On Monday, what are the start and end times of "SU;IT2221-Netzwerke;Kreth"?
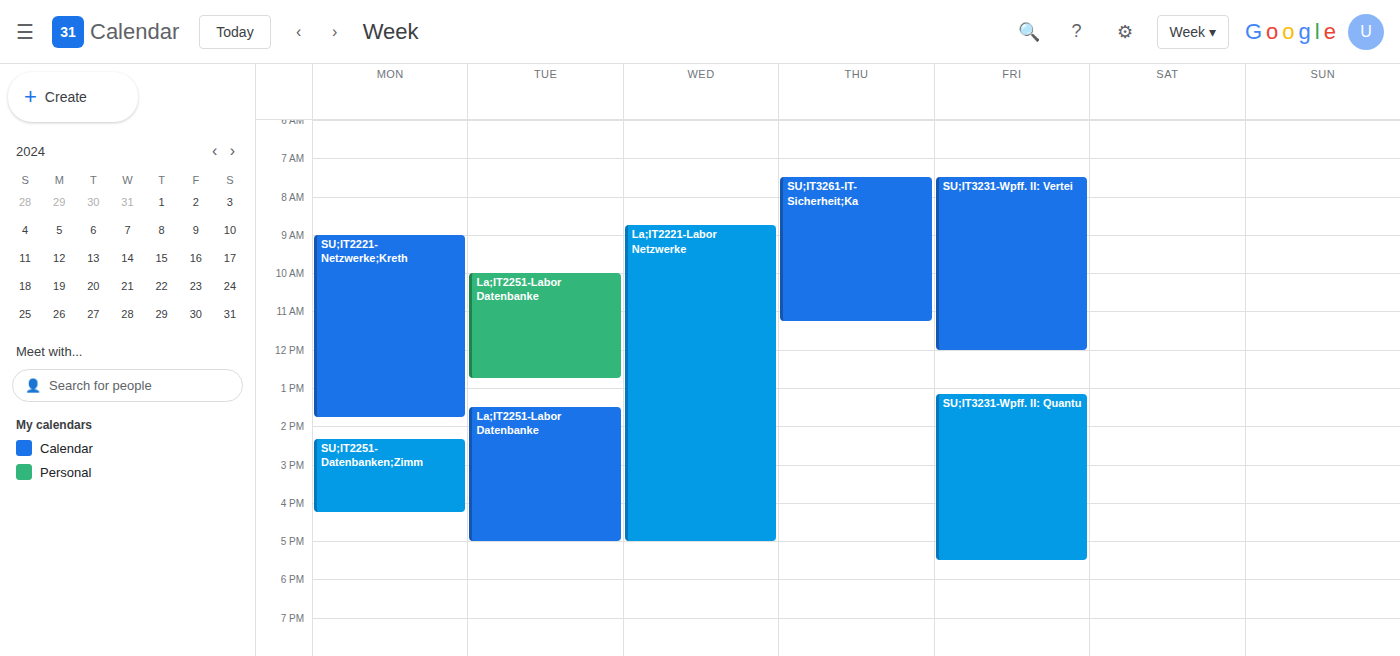
9:00 AM to 1:45 PM